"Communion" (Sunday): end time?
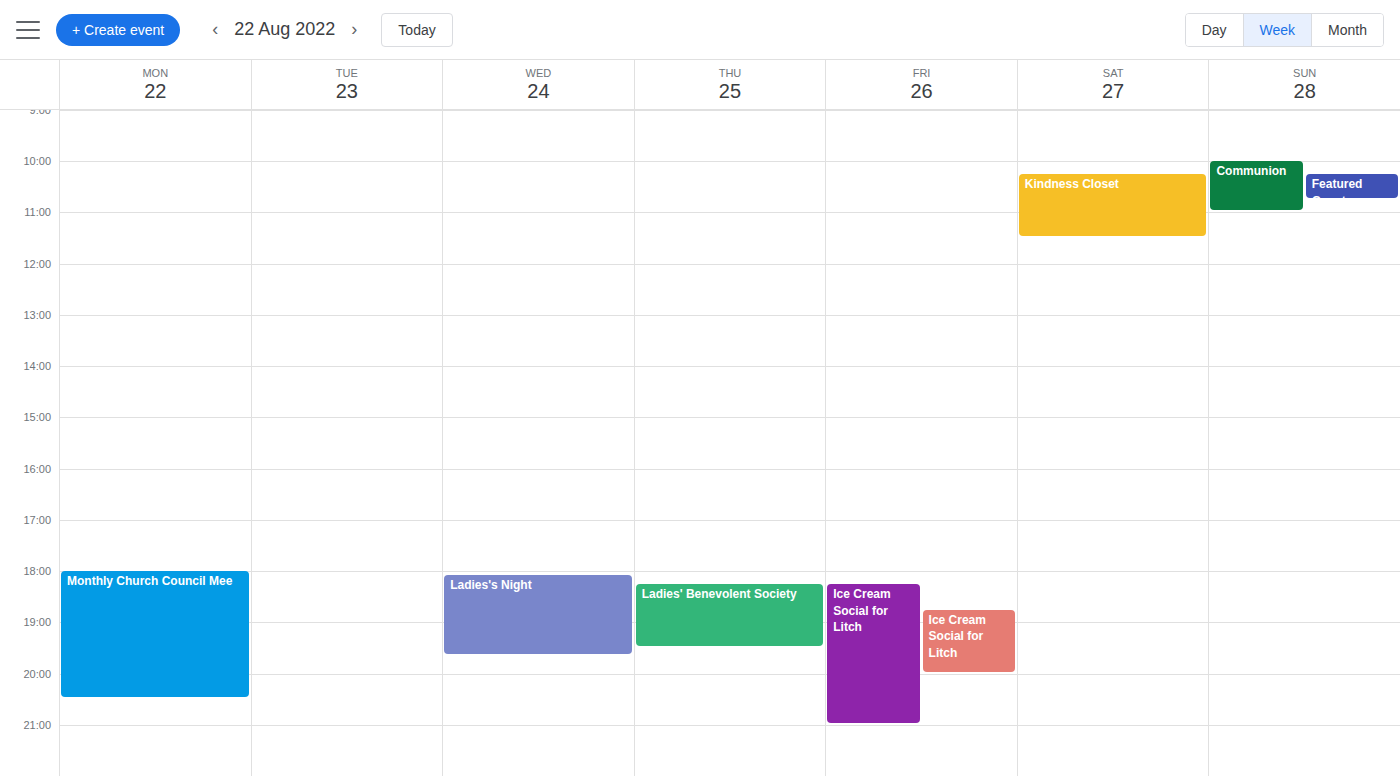
11:00 AM